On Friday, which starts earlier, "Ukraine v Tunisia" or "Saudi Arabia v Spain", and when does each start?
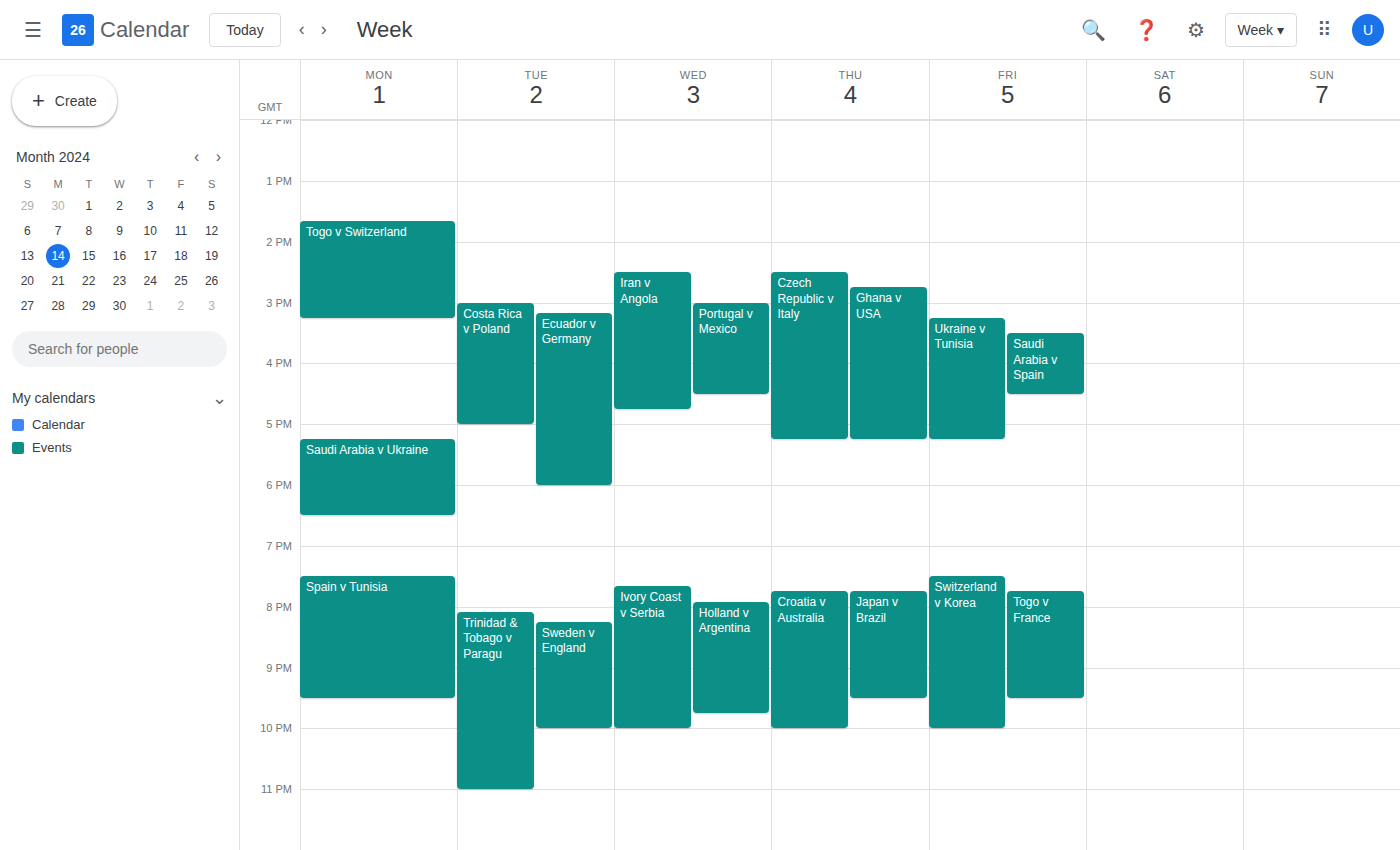
"Ukraine v Tunisia" 3:15 PM; "Saudi Arabia v Spain" 3:30 PM.